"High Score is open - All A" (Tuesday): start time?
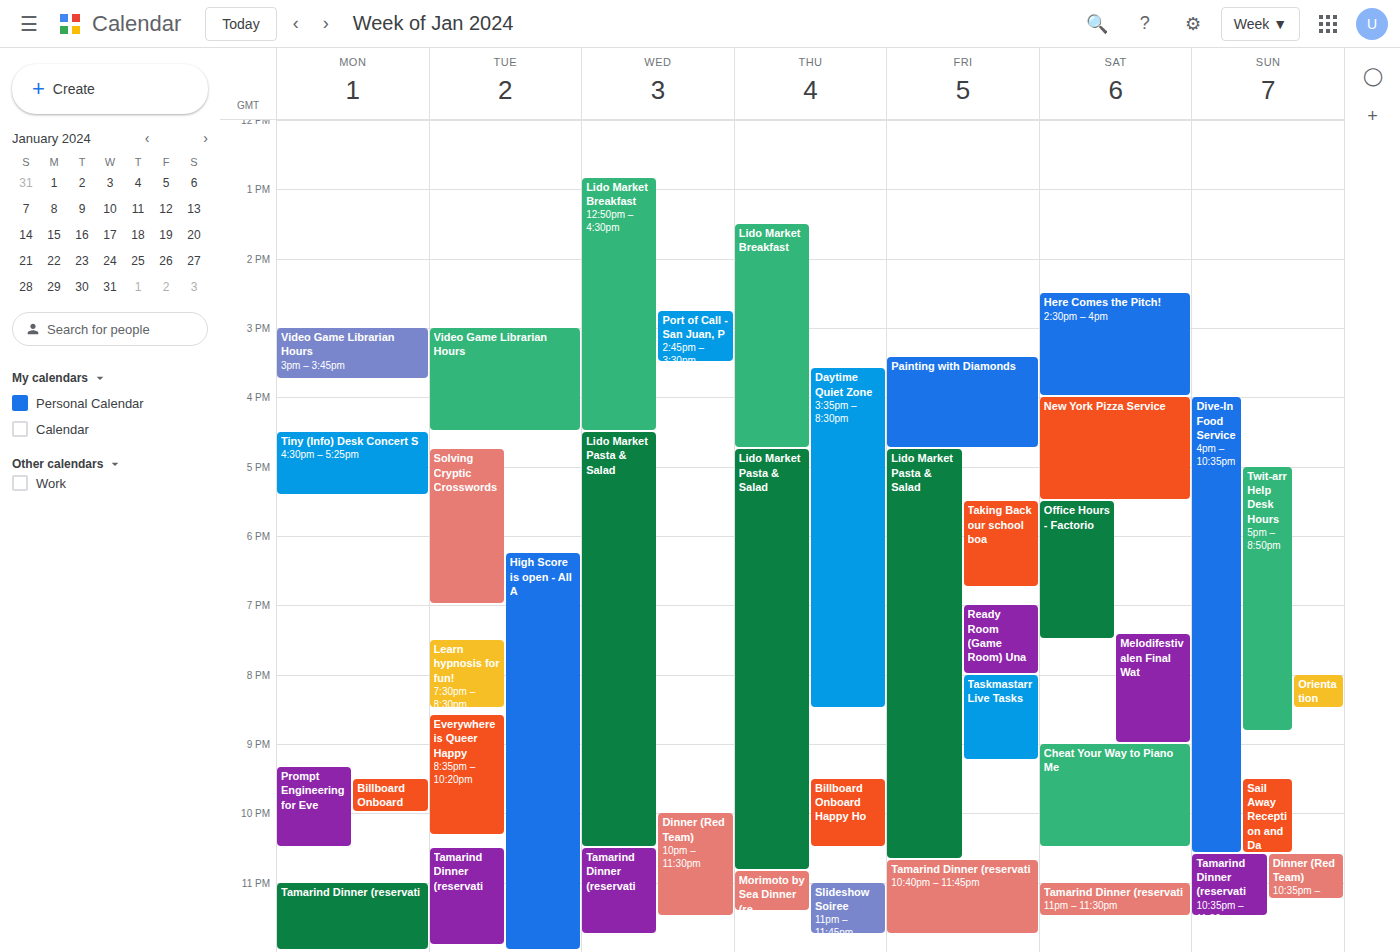
6:15 PM